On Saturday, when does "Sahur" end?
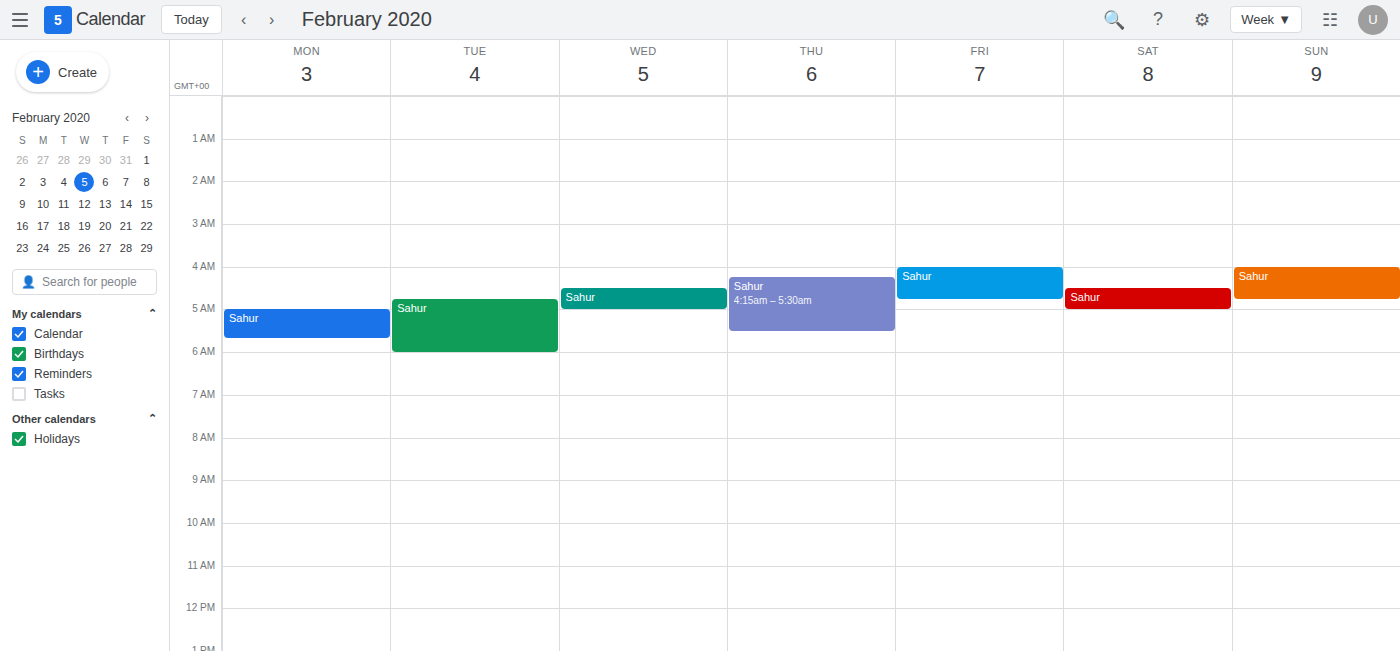
5:00 AM